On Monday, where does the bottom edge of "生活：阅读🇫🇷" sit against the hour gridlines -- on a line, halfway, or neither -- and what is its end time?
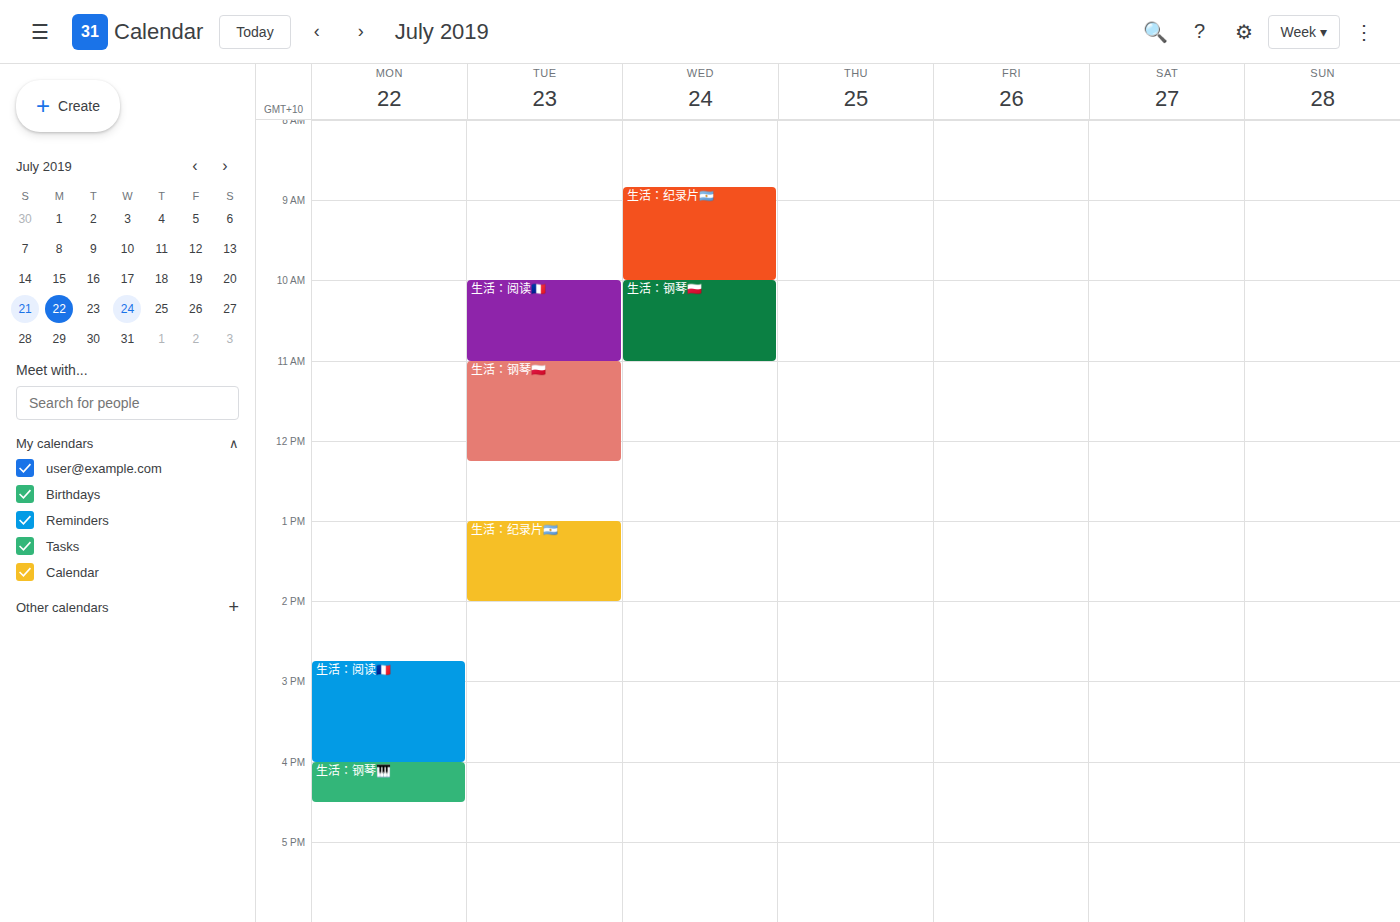
16:00 -- exactly on the 16:00 line.